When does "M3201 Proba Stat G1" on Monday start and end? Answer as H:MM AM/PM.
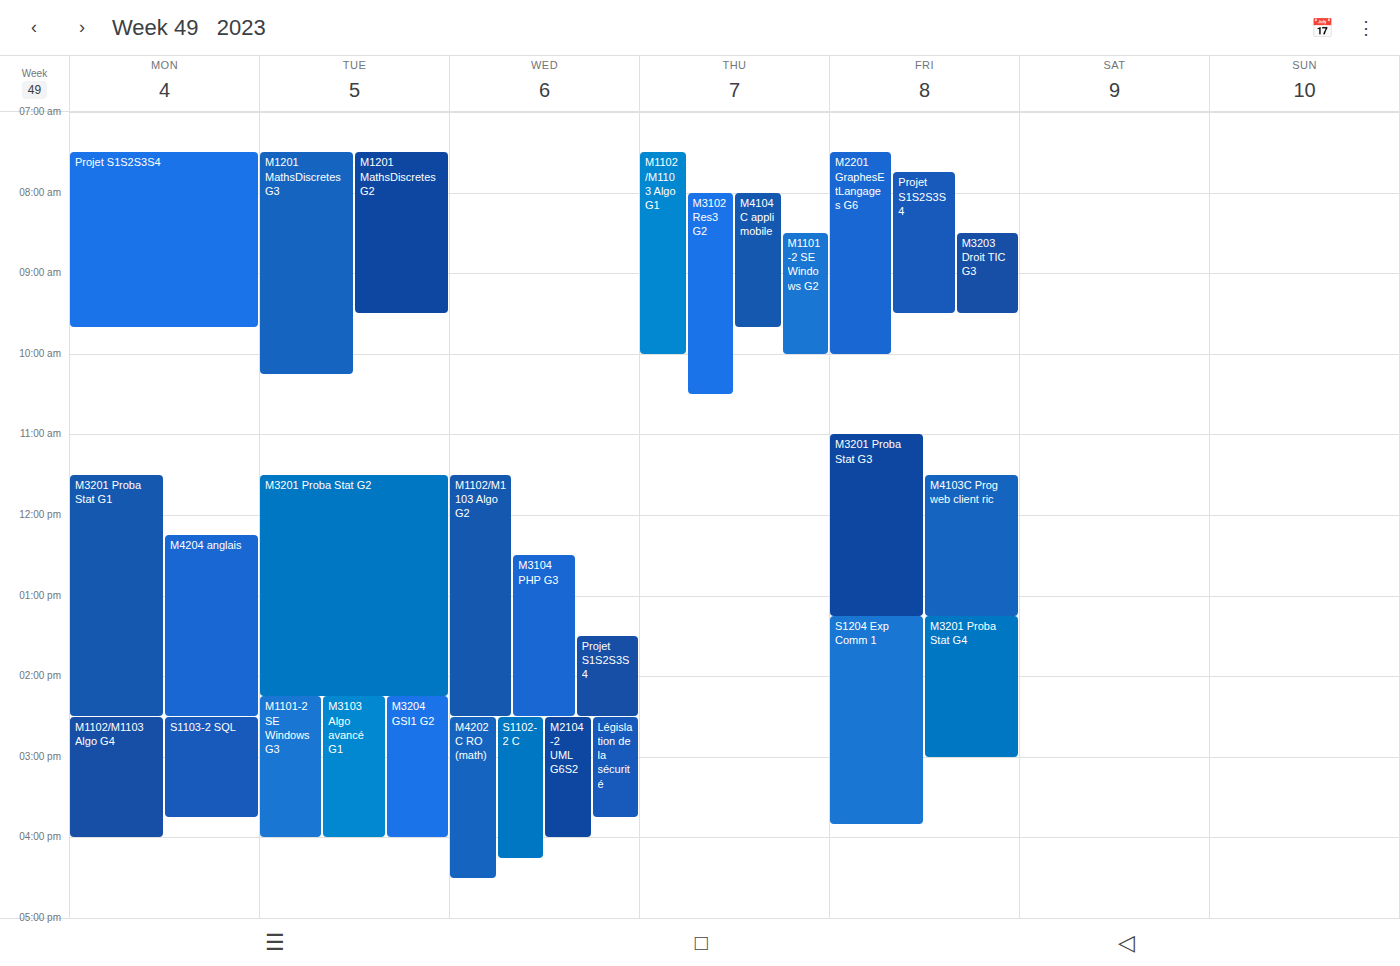
11:30 AM to 2:30 PM